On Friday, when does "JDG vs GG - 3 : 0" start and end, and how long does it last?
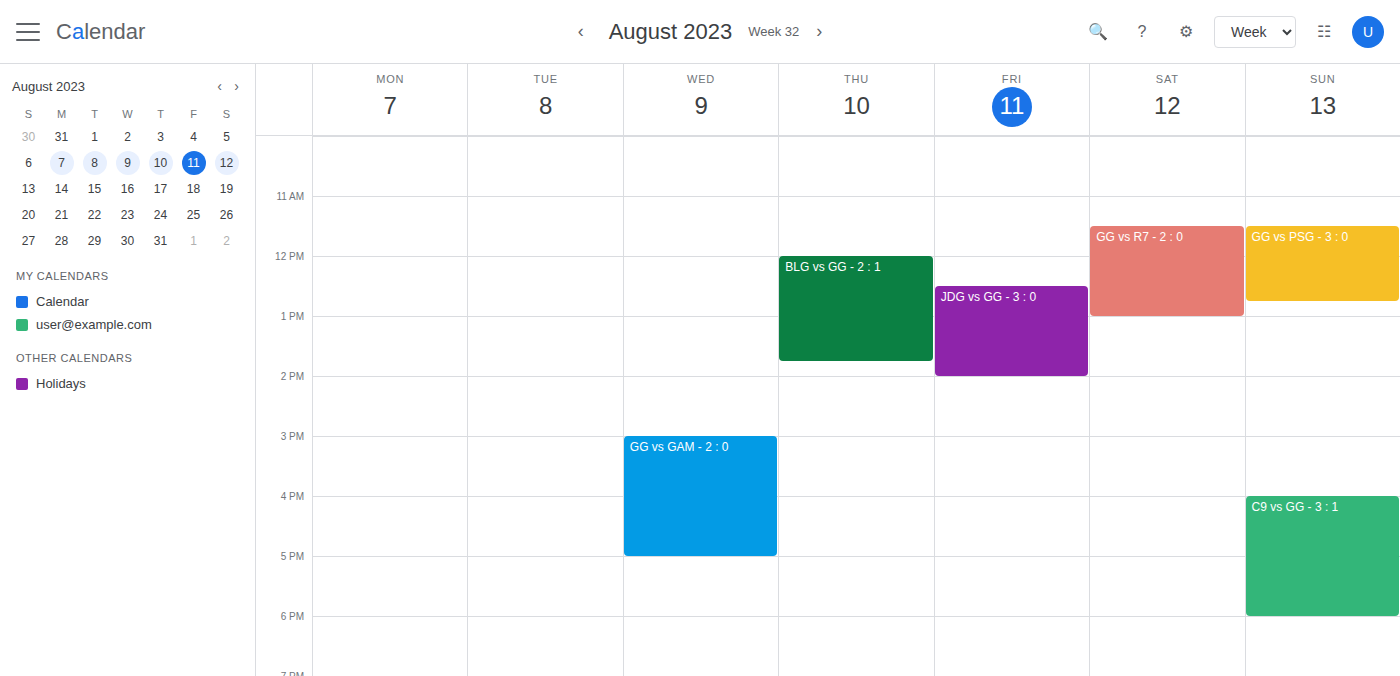
12:30 PM to 2:00 PM, 1 hour 30 minutes